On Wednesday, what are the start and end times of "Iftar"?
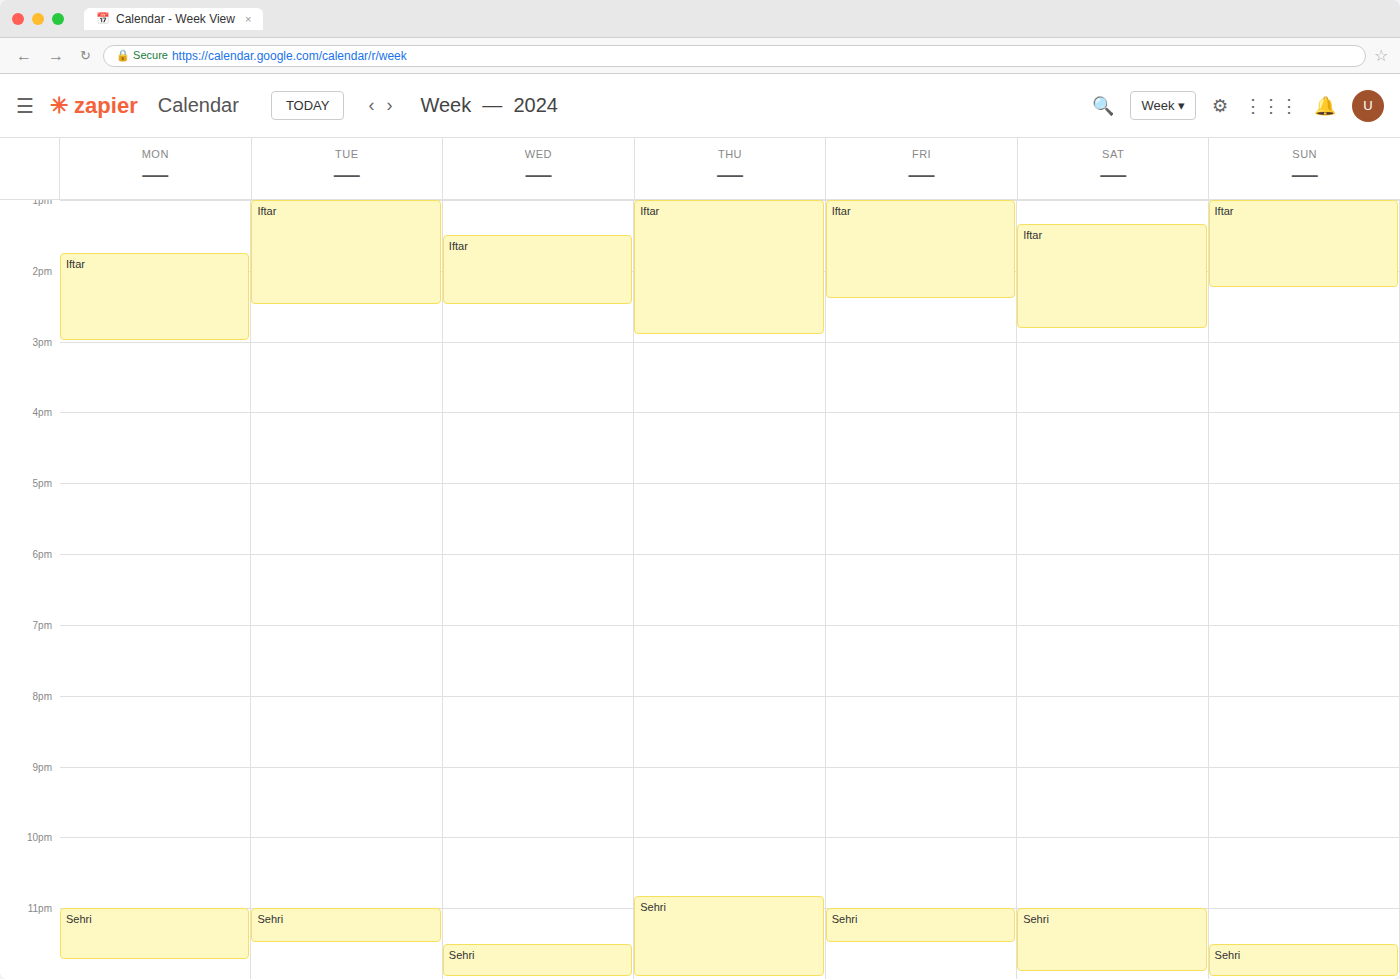
1:30 PM to 2:30 PM